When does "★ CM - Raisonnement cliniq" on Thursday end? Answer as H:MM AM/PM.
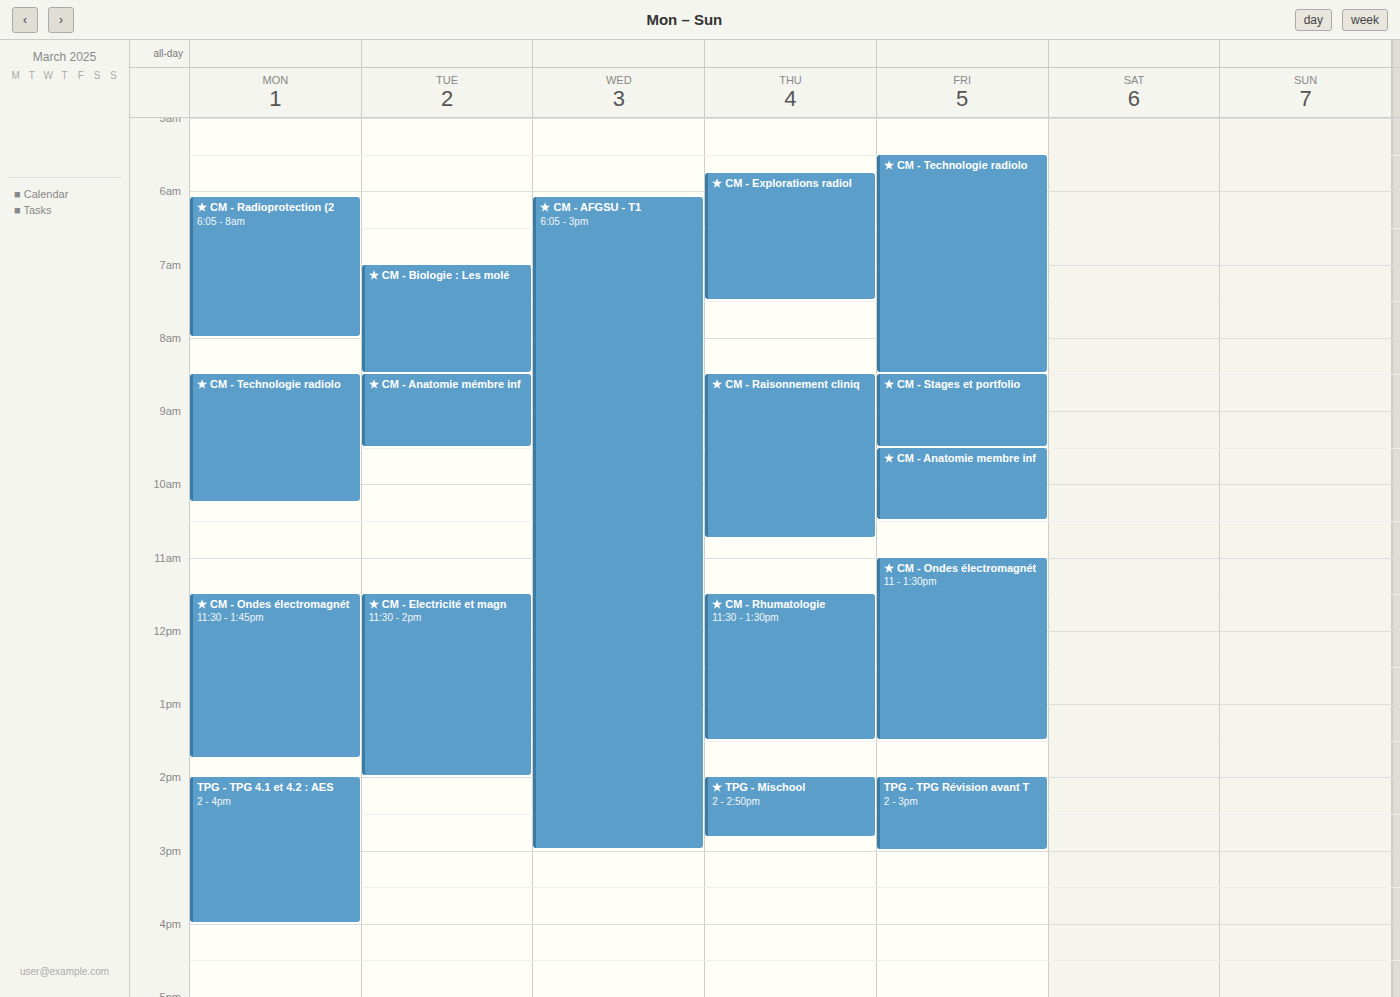
10:45 AM